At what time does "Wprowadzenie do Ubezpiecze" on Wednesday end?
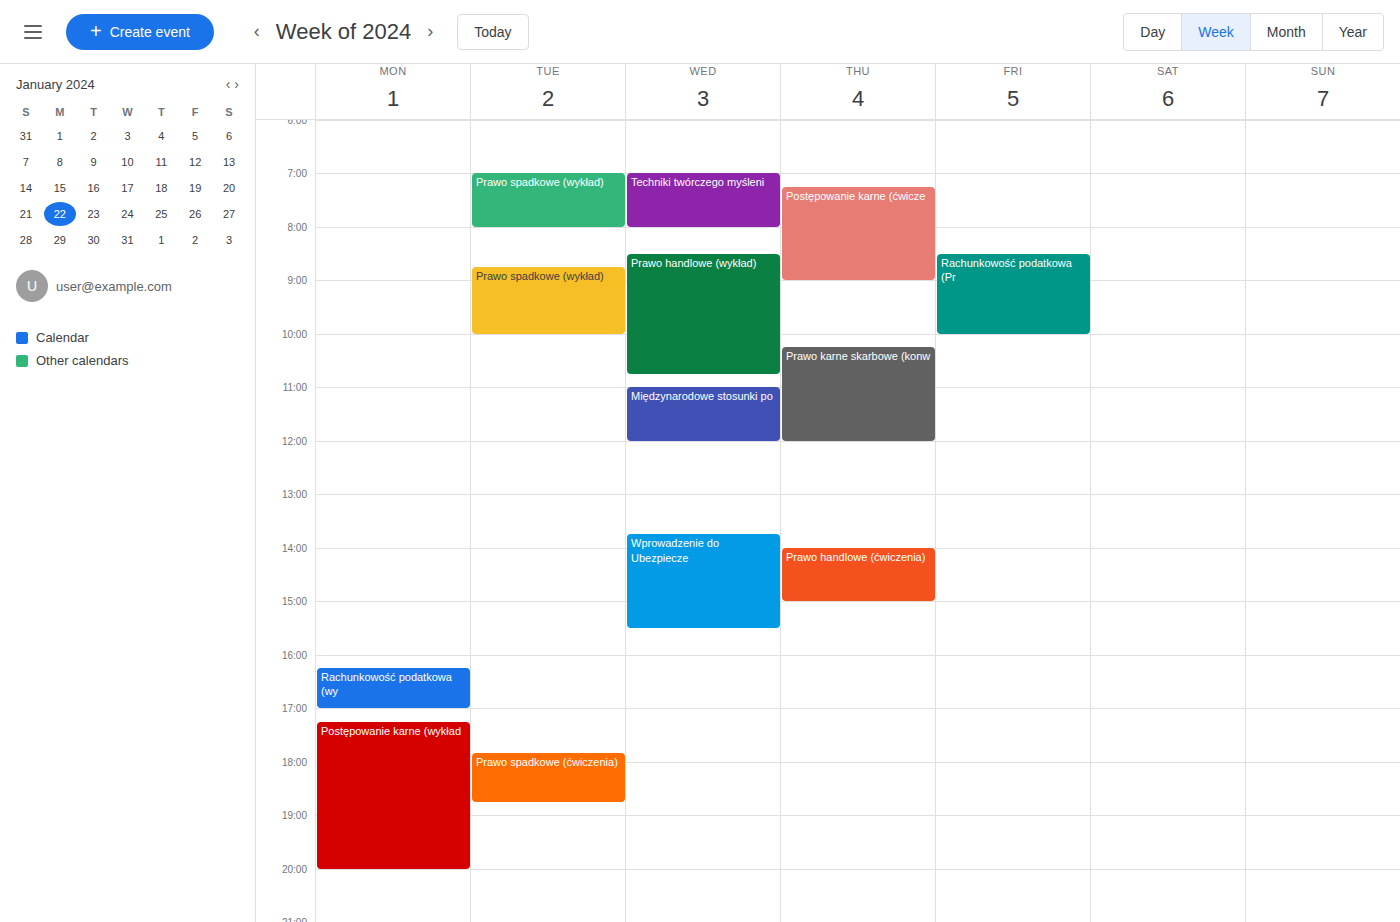
3:30 PM